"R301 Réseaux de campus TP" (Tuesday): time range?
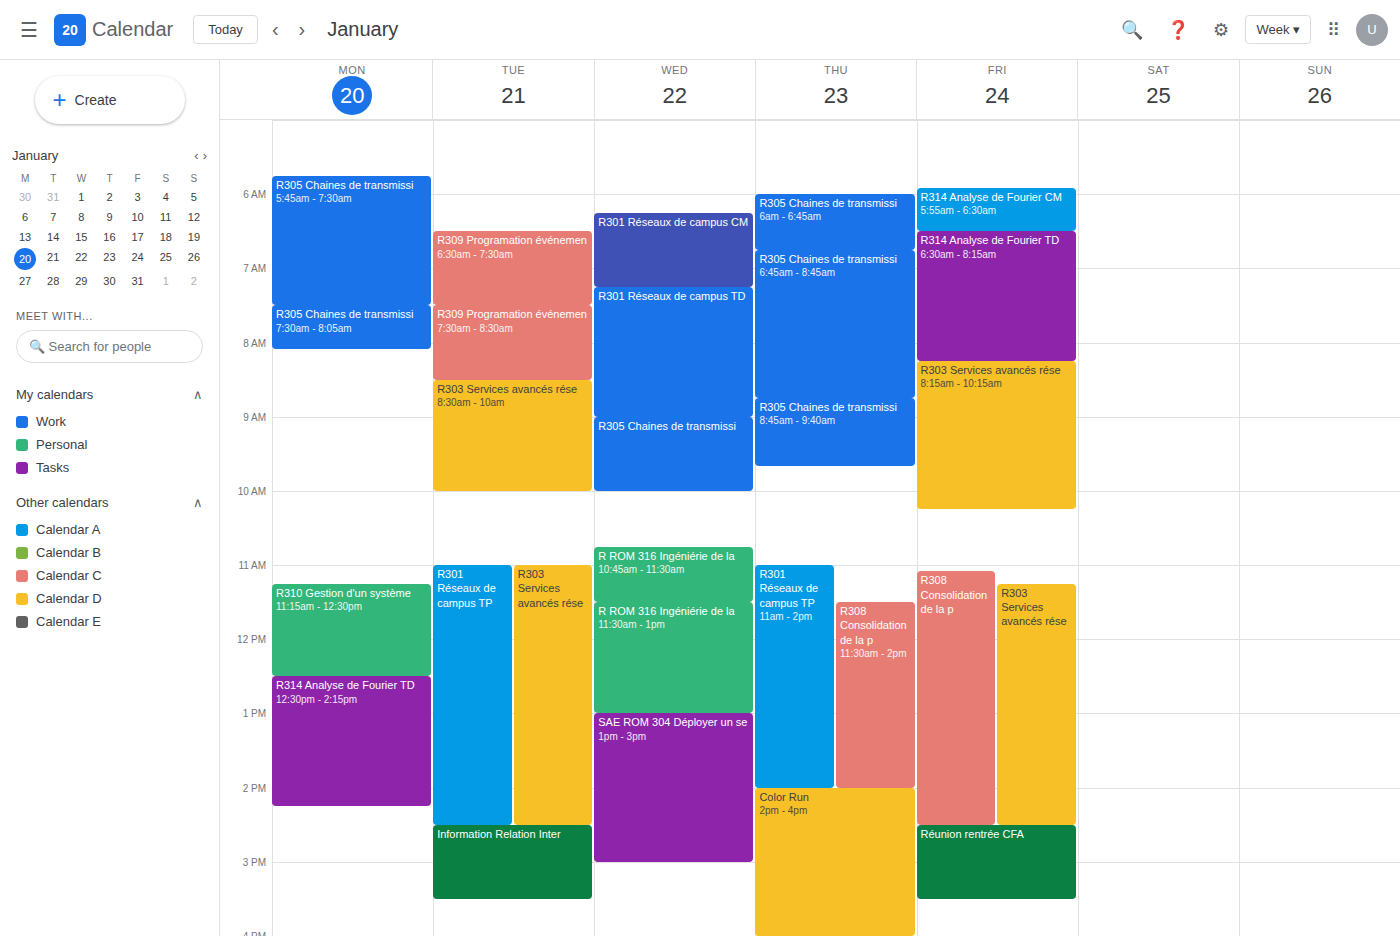
11:00 AM to 2:30 PM